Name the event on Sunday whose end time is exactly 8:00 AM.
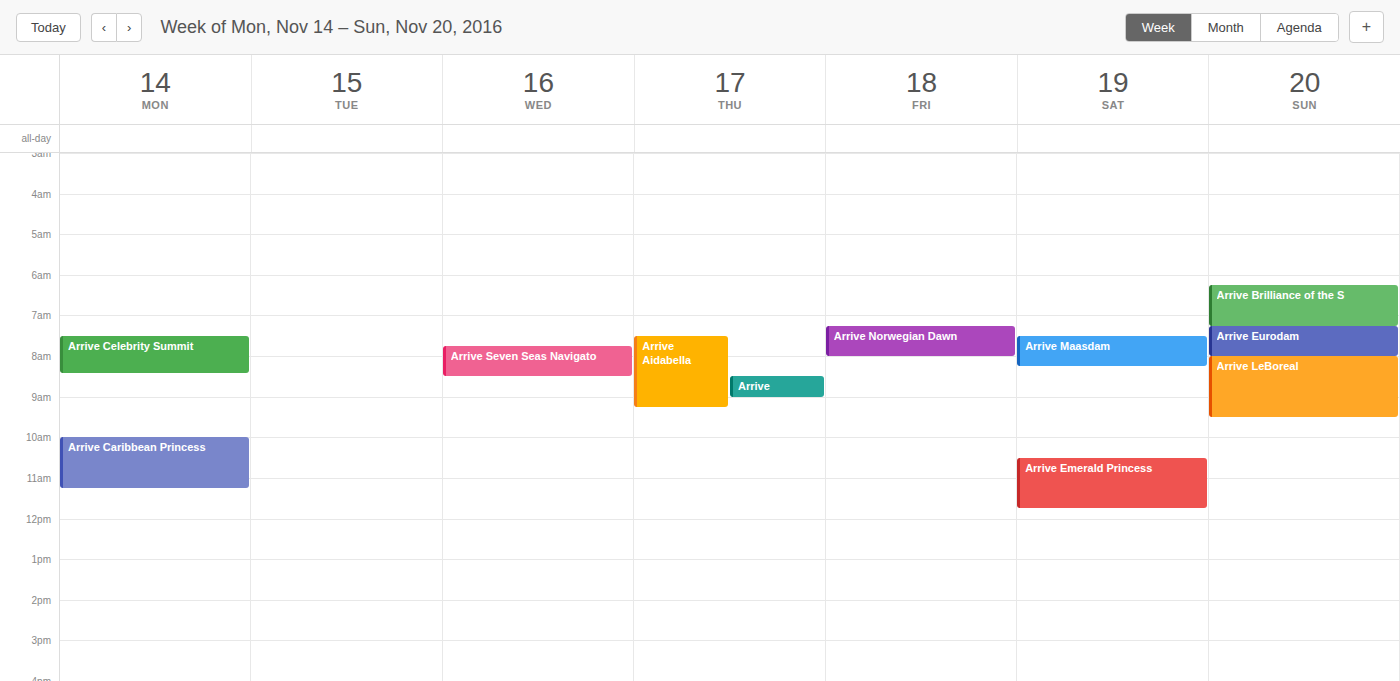
"Arrive Eurodam"